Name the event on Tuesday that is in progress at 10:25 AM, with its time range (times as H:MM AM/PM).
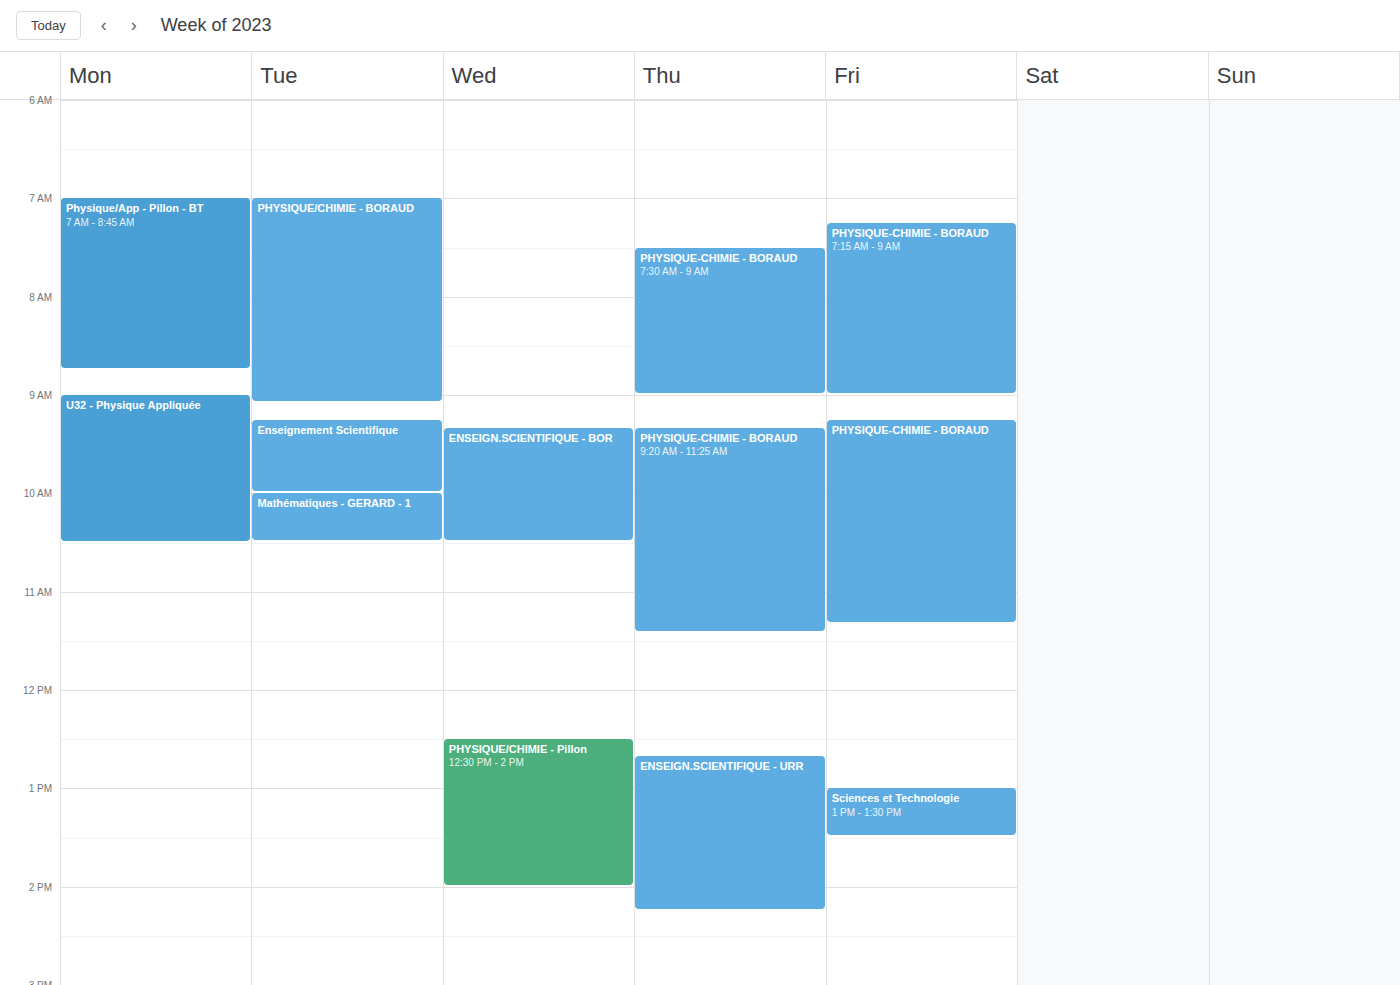
"Mathématiques - GERARD - 1", 10:00 AM to 10:30 AM